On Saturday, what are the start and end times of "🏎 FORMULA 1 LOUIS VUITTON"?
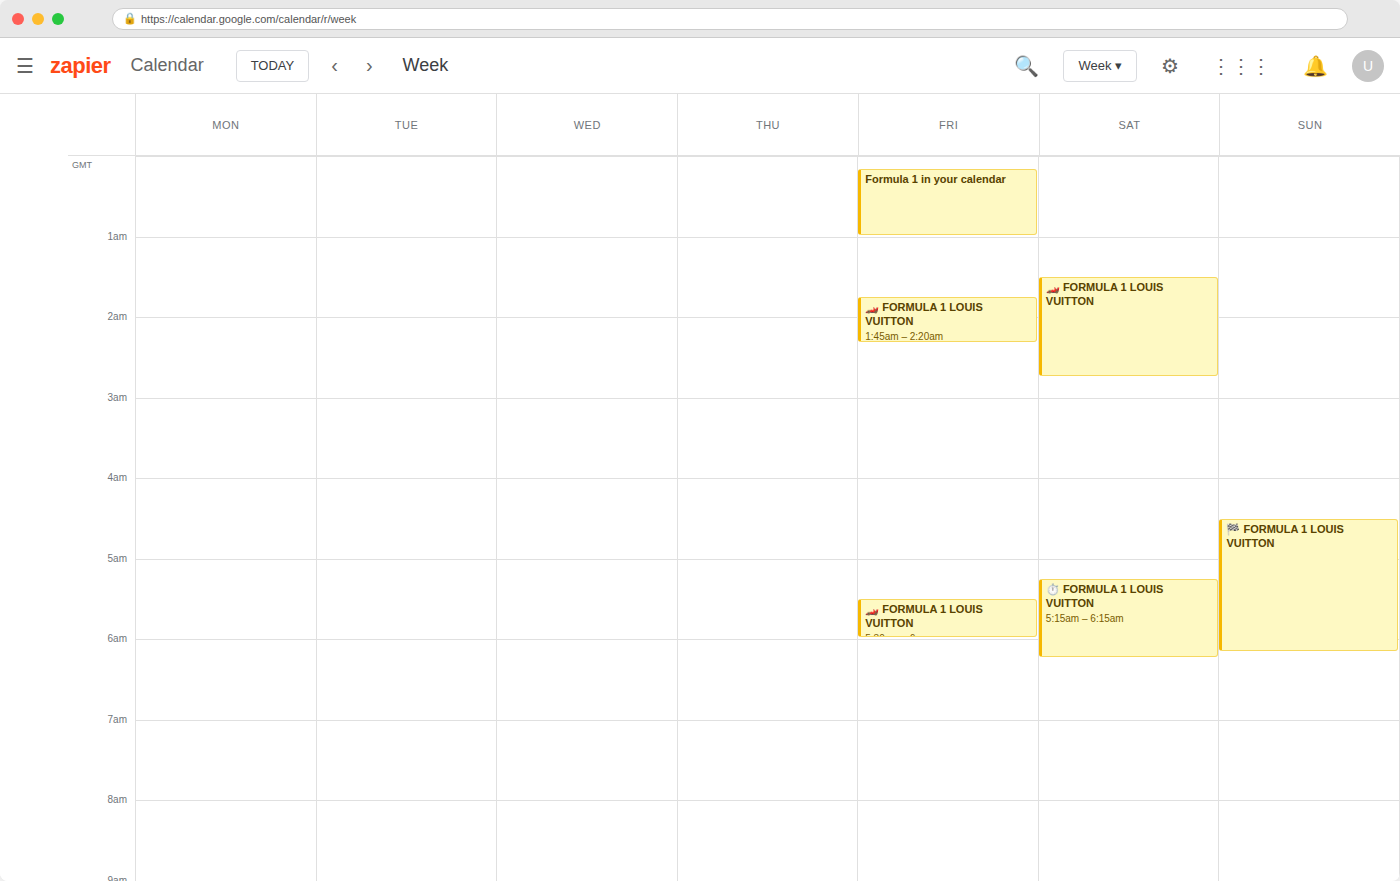
1:30 AM to 2:45 AM